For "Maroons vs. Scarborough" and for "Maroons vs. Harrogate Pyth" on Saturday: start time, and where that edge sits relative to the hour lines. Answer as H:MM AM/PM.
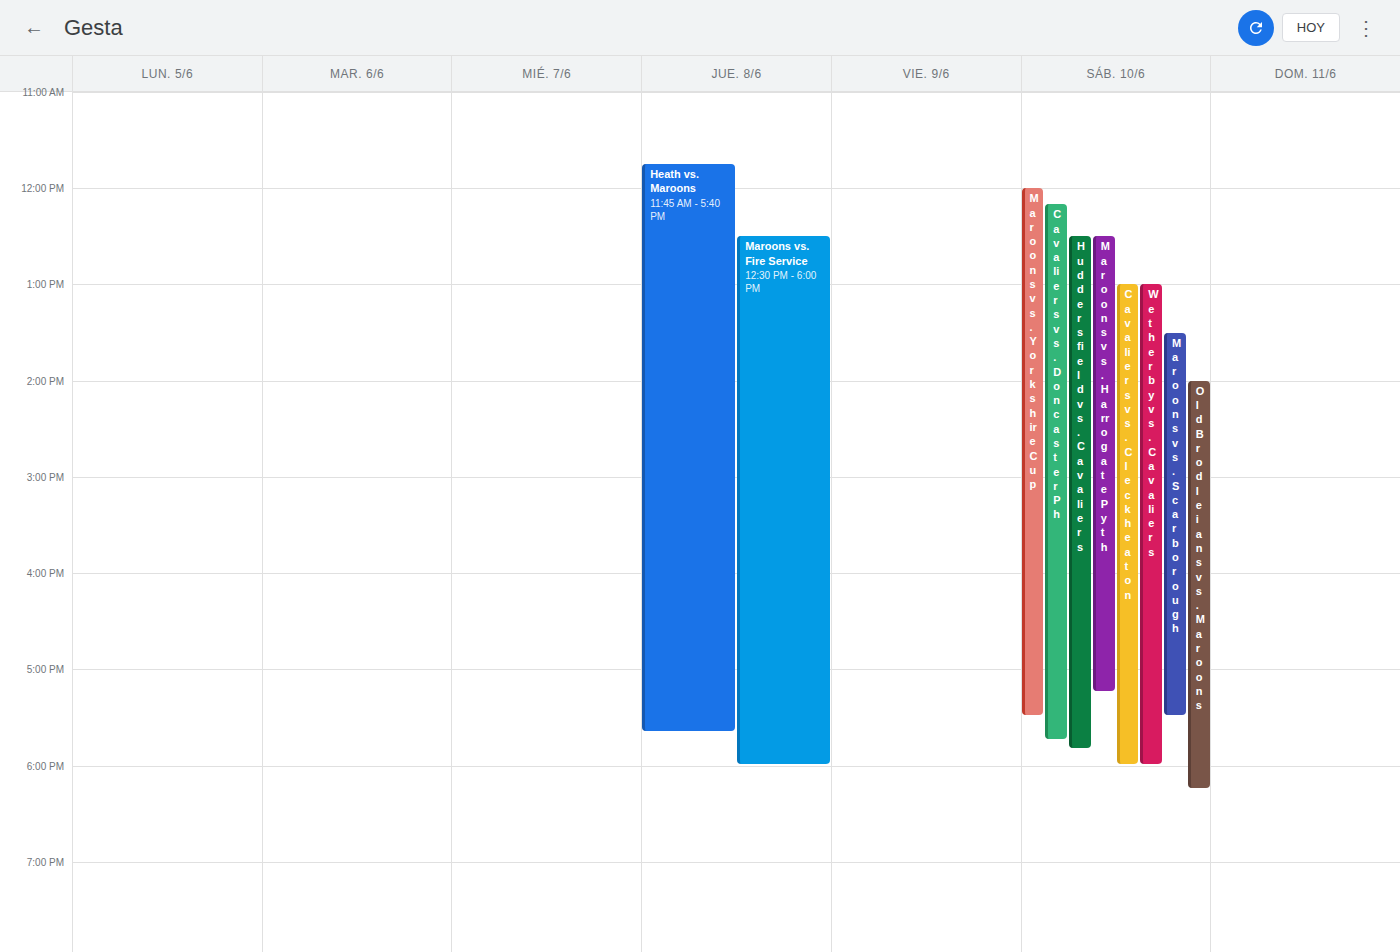
"Maroons vs. Scarborough": 1:30 PM, halfway between the 1 PM and 2 PM lines. "Maroons vs. Harrogate Pyth": 12:30 PM, halfway between the 12 PM and 1 PM lines.